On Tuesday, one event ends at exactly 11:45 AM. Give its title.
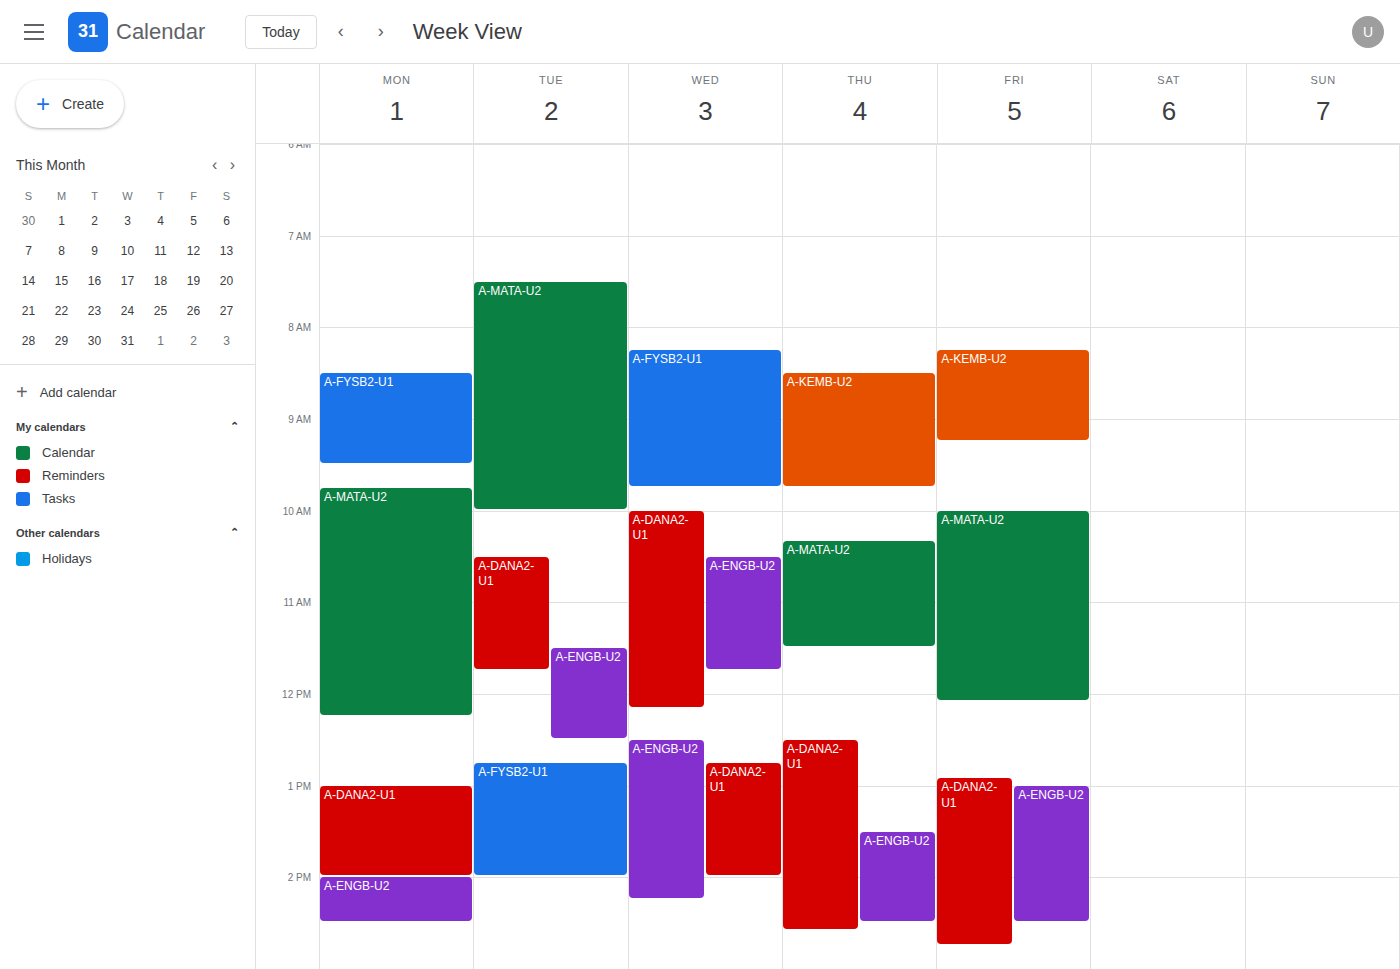
"A-DANA2-U1"